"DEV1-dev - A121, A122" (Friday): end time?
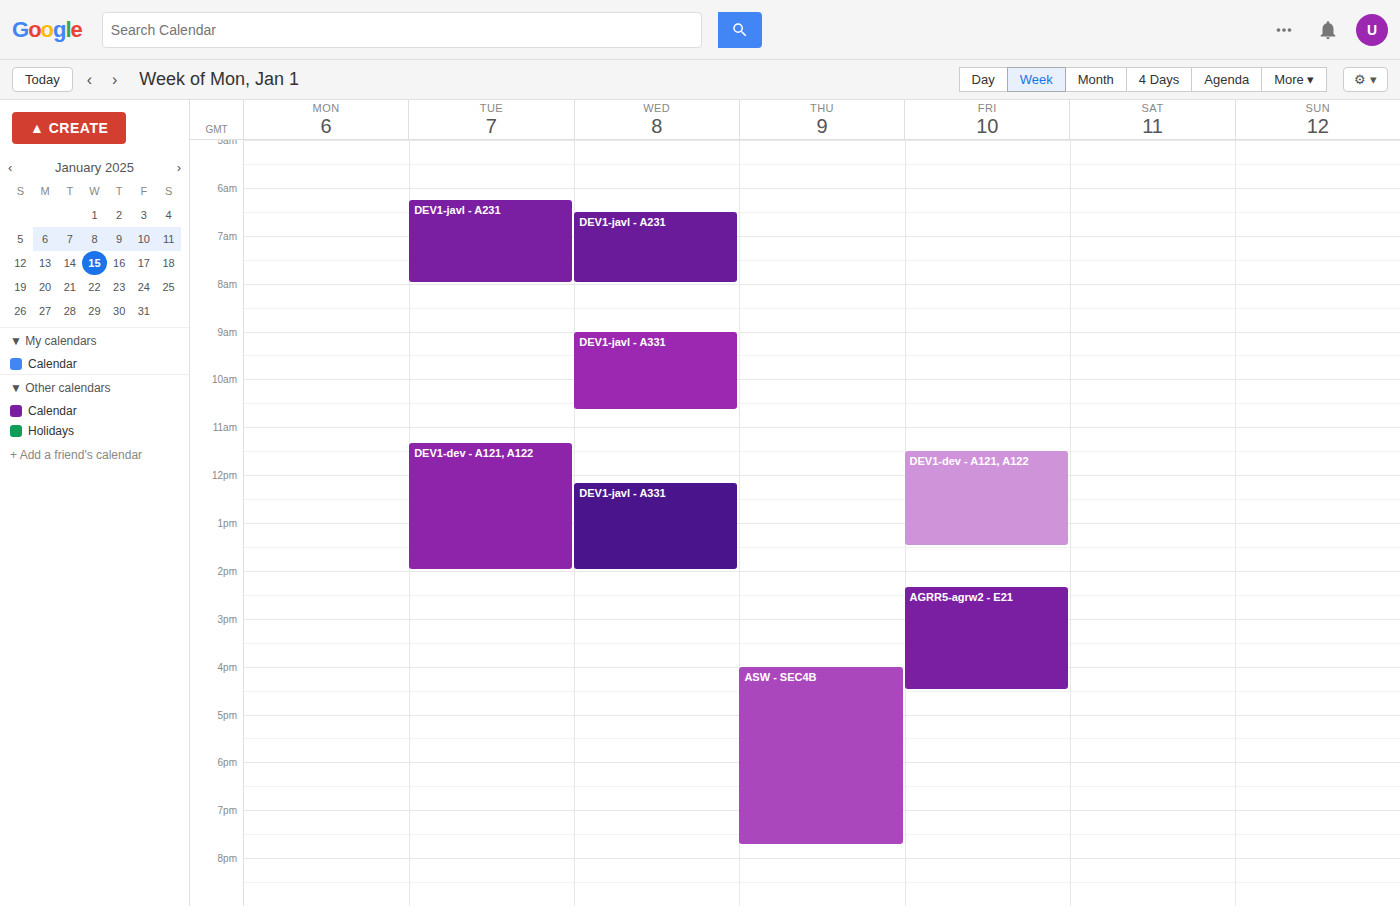
1:30 PM